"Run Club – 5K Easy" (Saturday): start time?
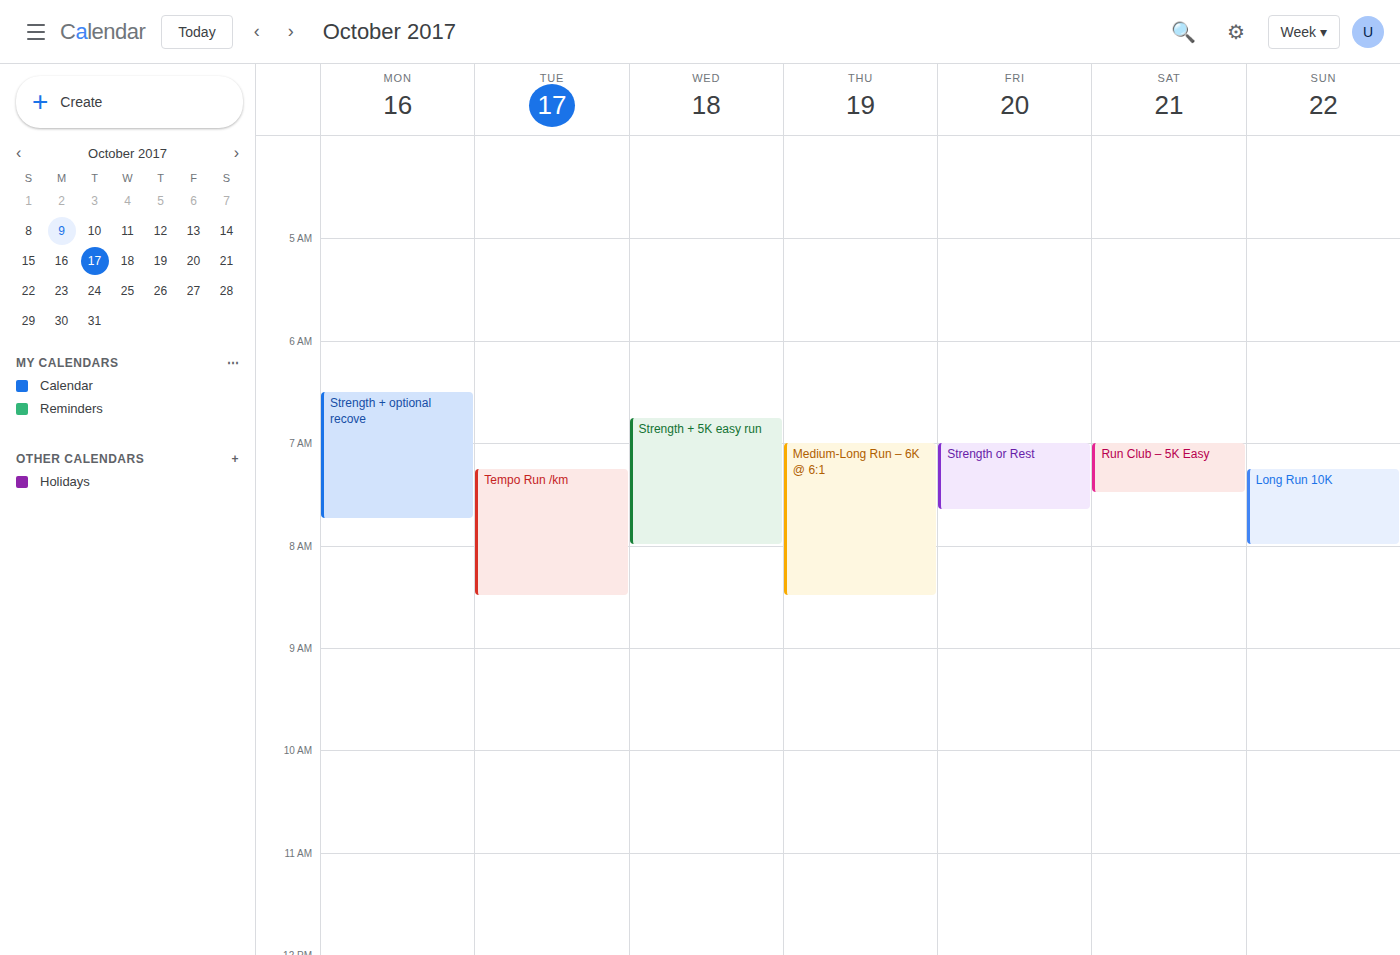
7:00 AM